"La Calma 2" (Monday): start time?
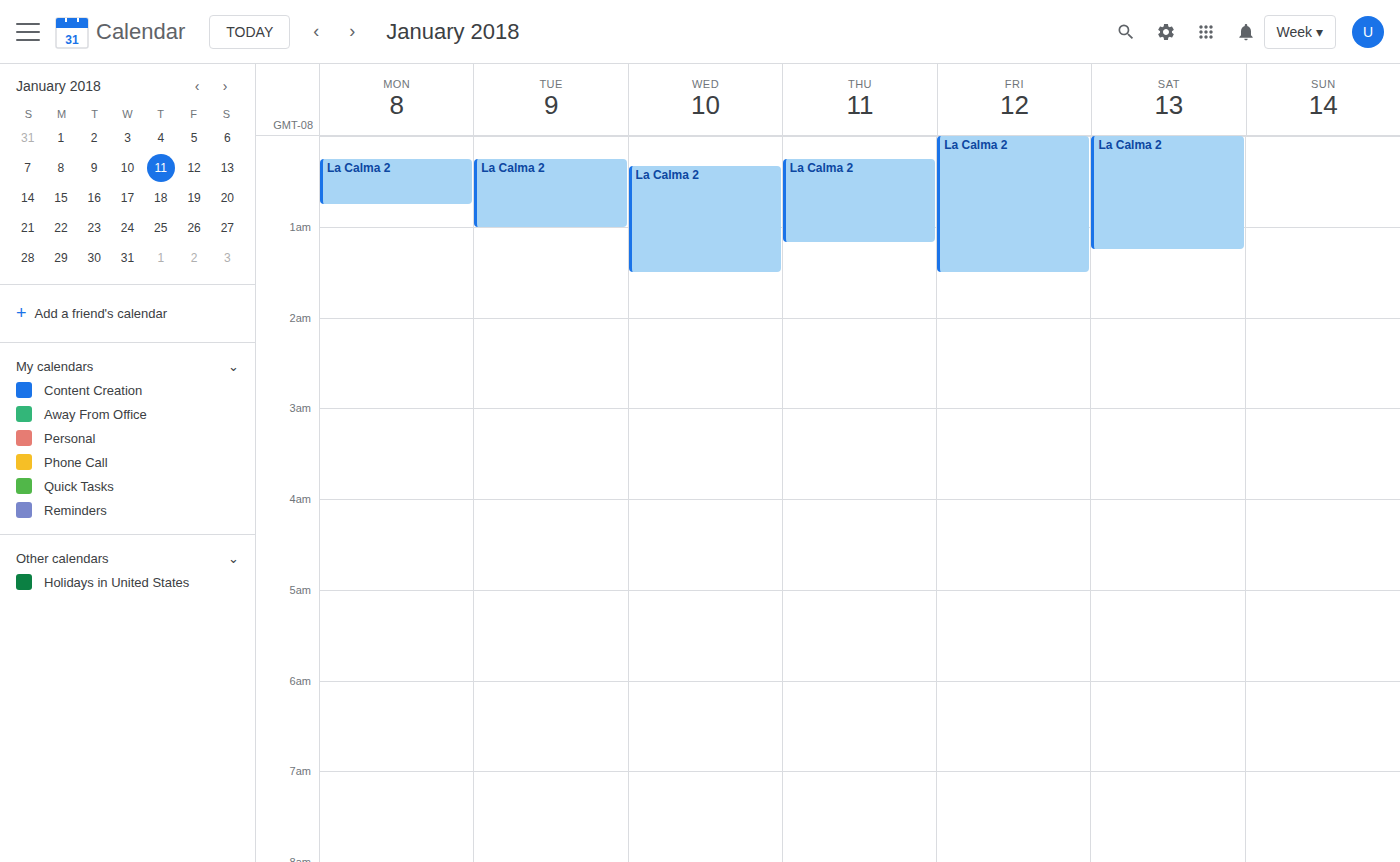
12:15 AM